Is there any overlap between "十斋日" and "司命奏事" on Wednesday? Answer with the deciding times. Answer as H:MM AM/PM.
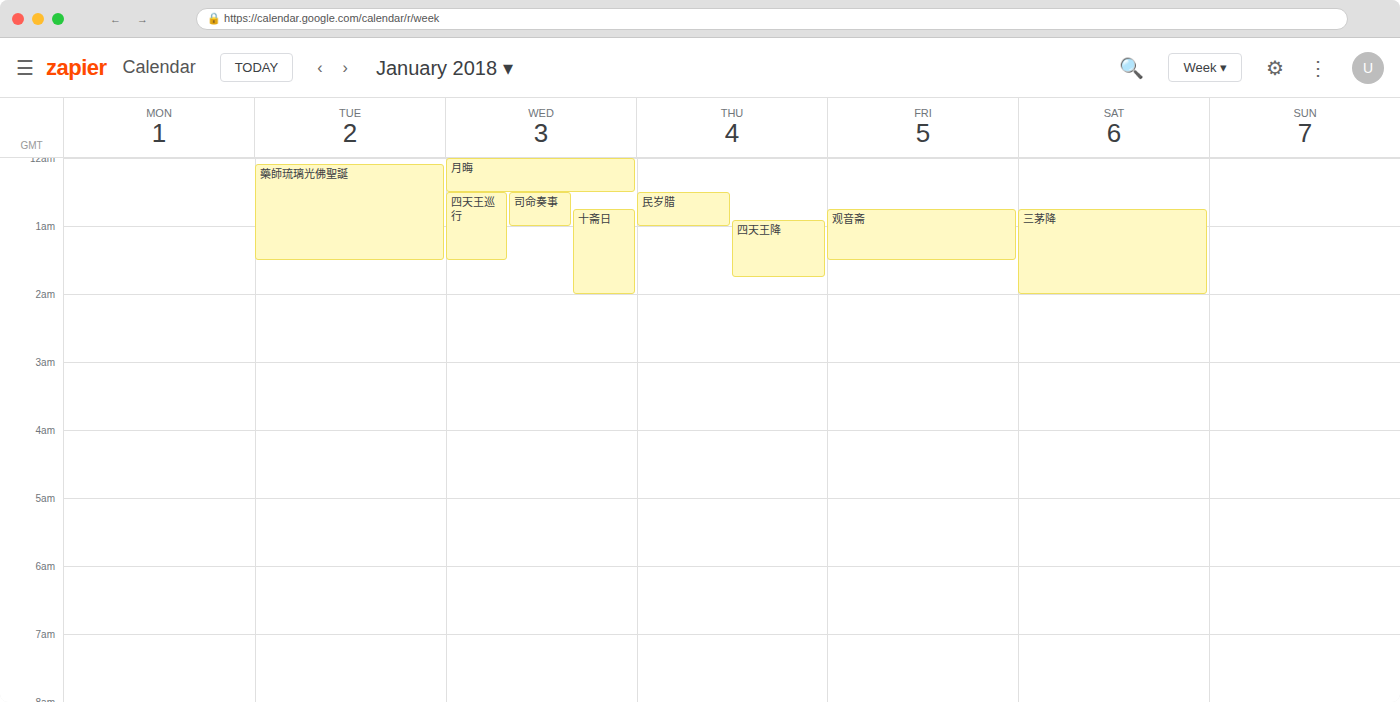
"十斋日" starts at 12:45 AM, before "司命奏事" ends at 1:00 AM -- they overlap.